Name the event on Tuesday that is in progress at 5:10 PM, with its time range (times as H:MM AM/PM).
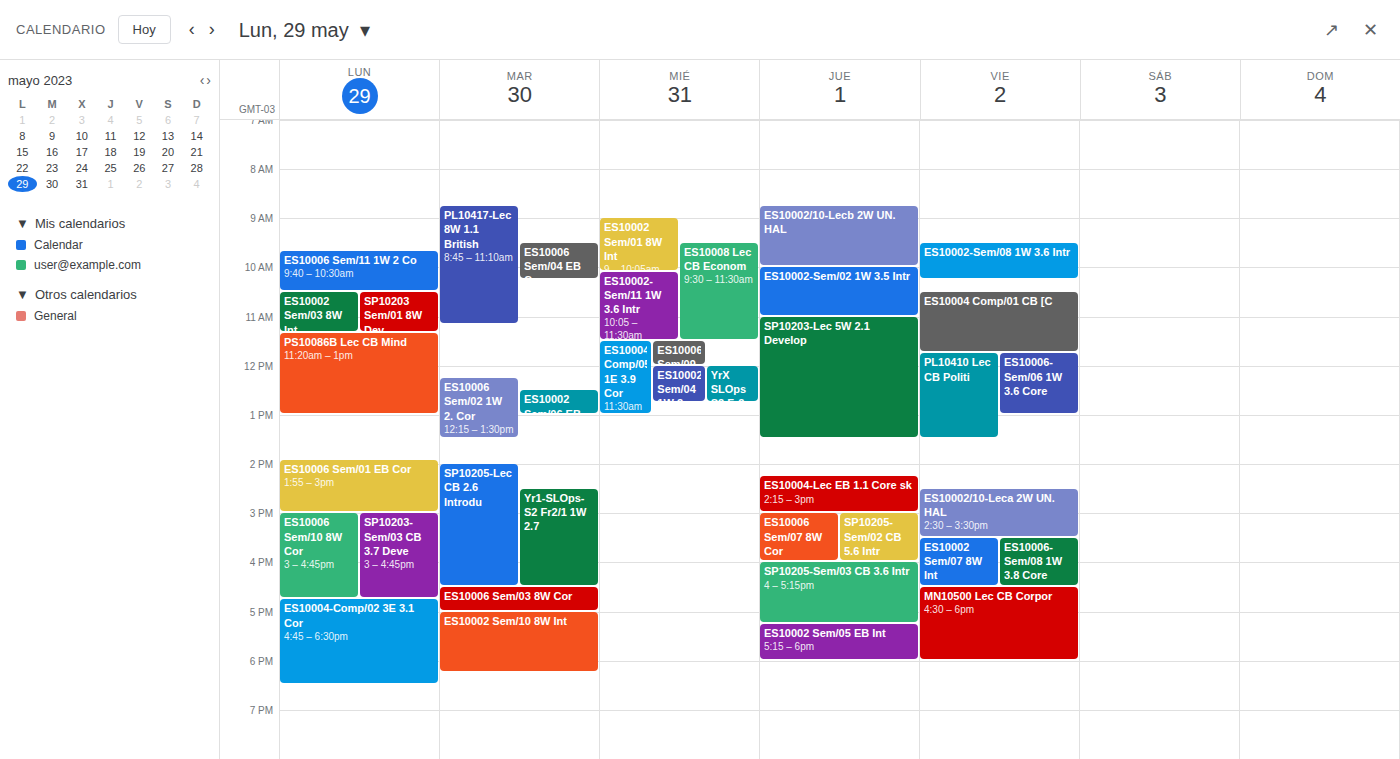
"ES10002 Sem/10 8W Int", 5:00 PM to 6:15 PM